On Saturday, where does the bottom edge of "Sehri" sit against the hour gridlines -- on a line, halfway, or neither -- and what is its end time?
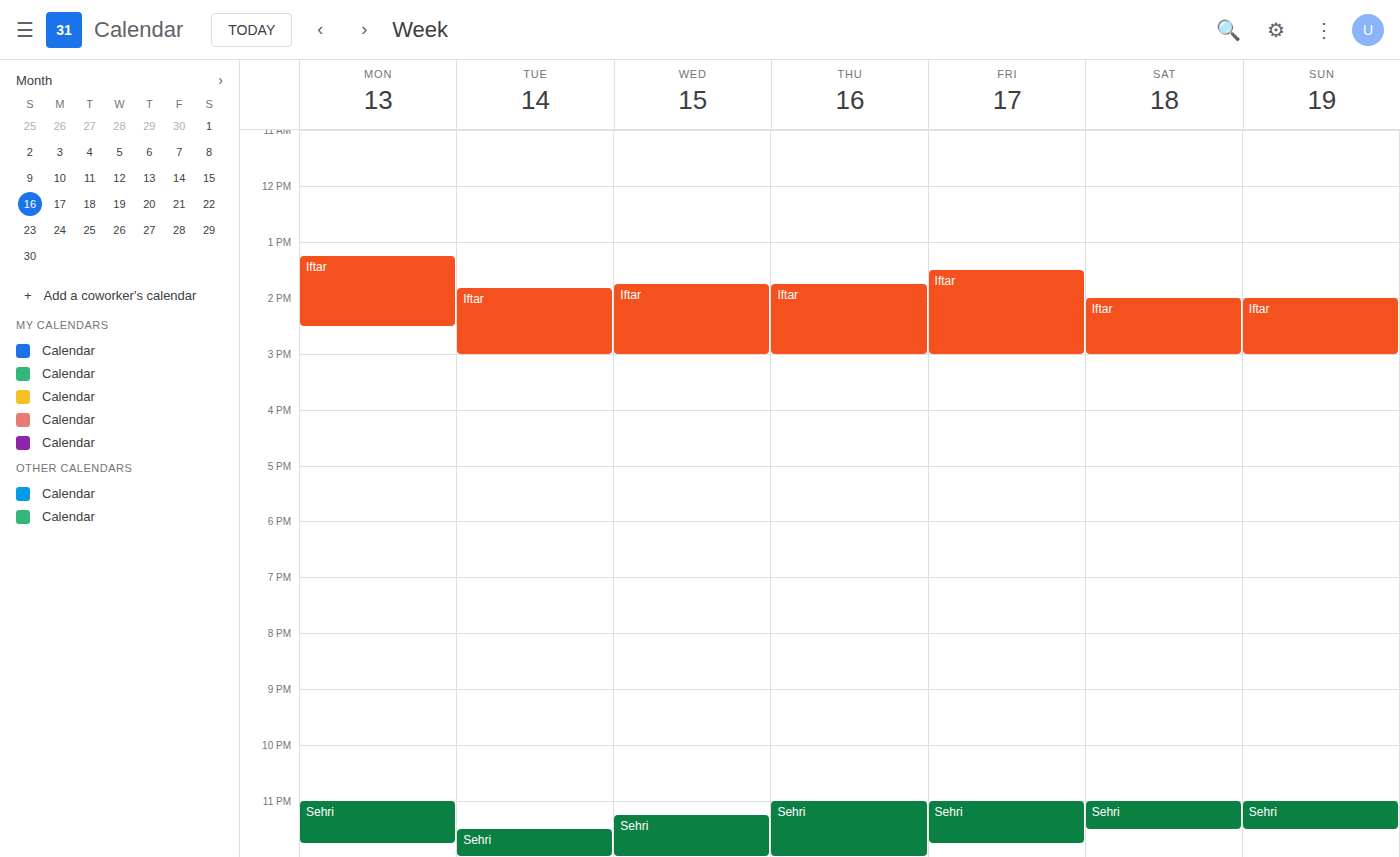
11:30 PM -- halfway between the 11 PM and 12 AM lines.